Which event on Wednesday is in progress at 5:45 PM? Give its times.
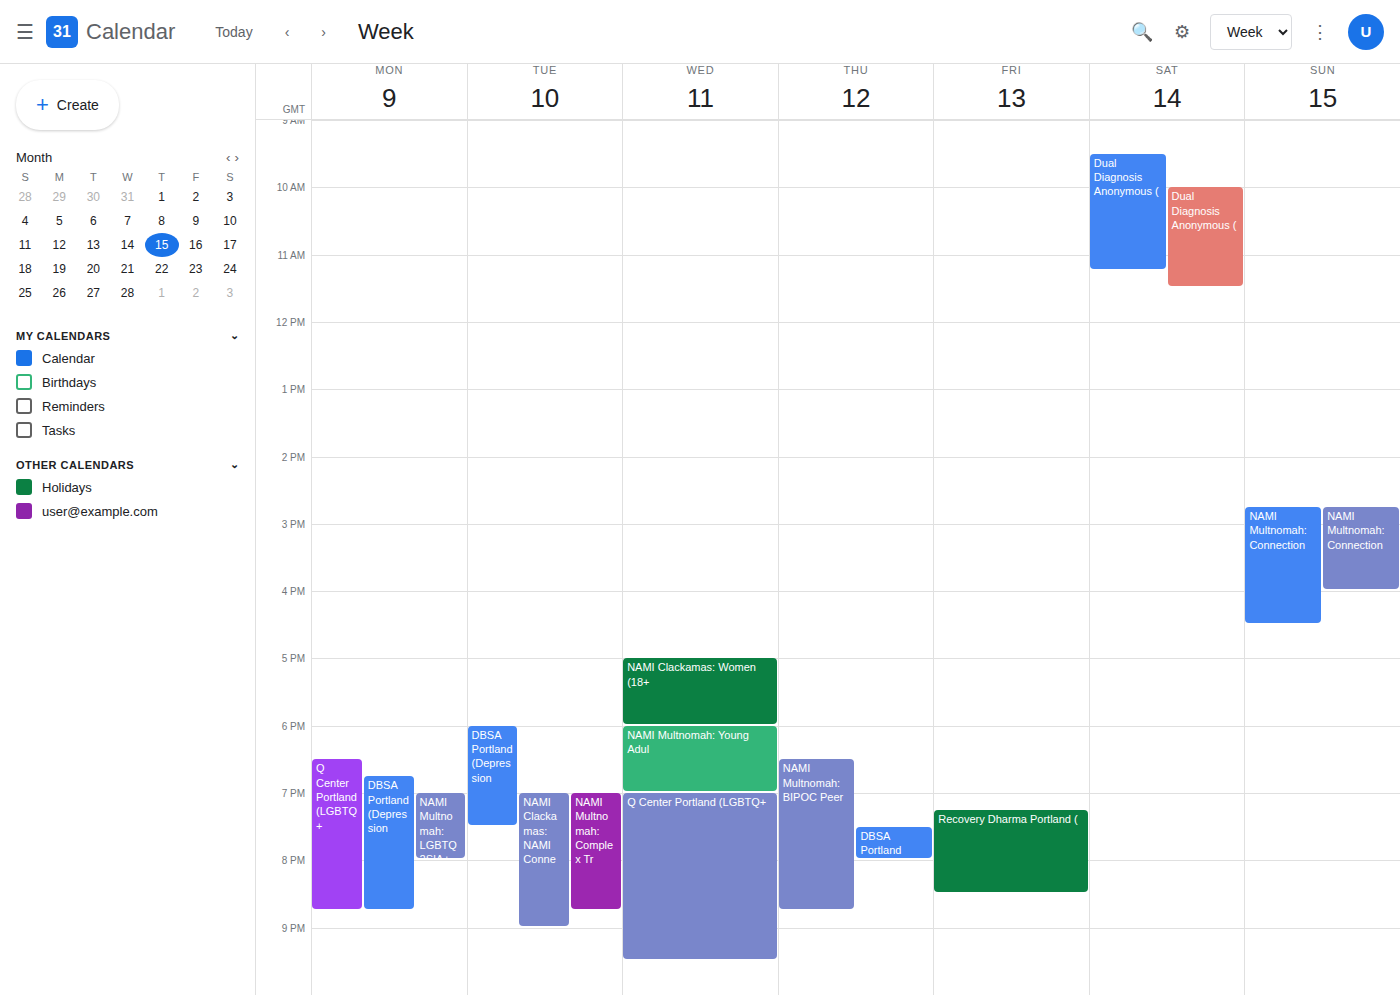
"NAMI Clackamas: Women (18+", 5:00 PM to 6:00 PM